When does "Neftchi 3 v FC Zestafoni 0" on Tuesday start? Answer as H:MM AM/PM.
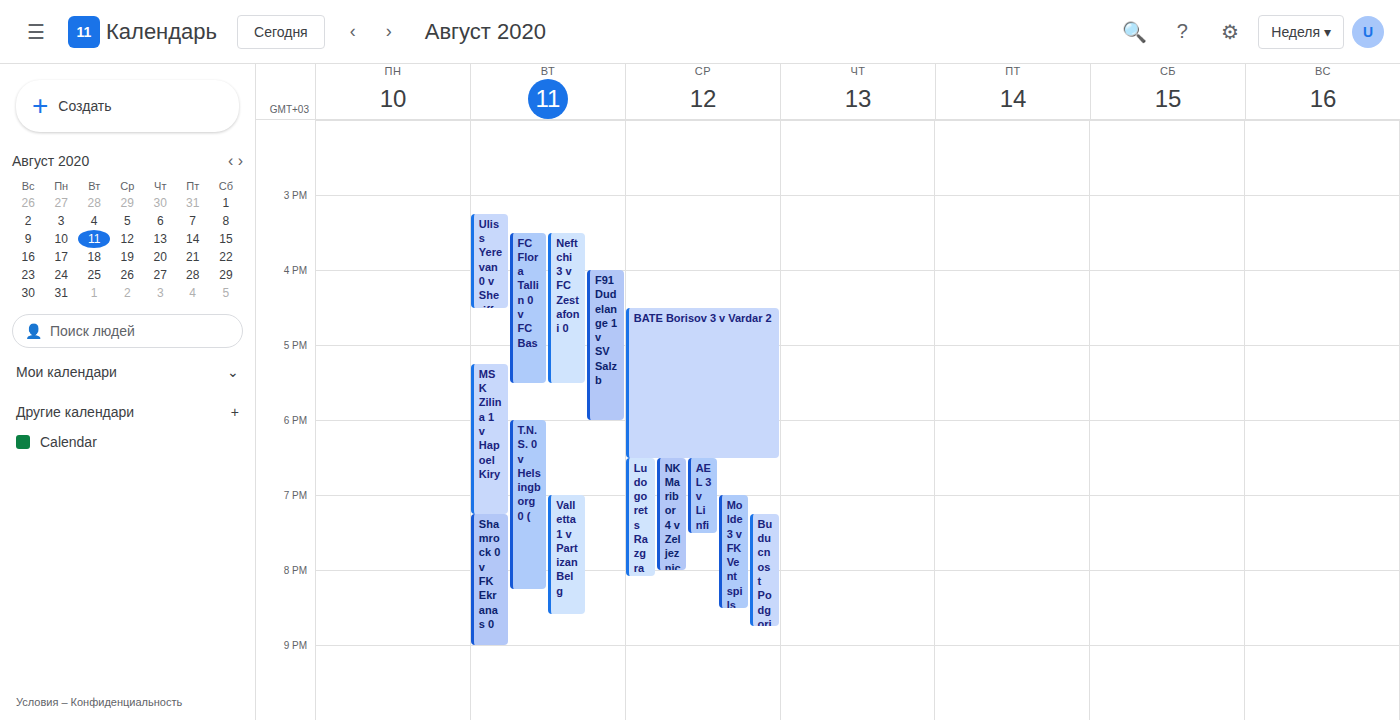
3:30 PM